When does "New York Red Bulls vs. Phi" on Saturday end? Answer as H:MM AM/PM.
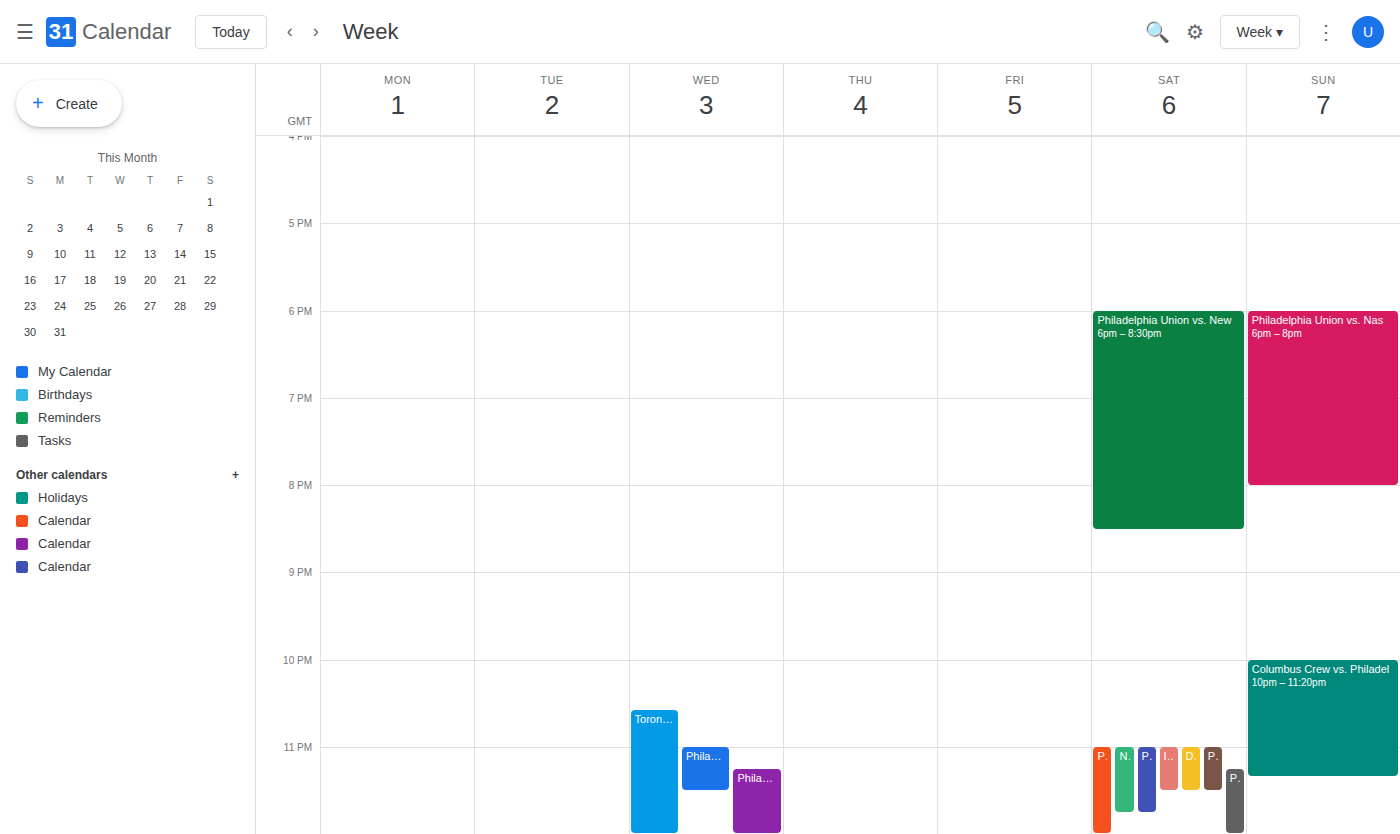
11:45 PM